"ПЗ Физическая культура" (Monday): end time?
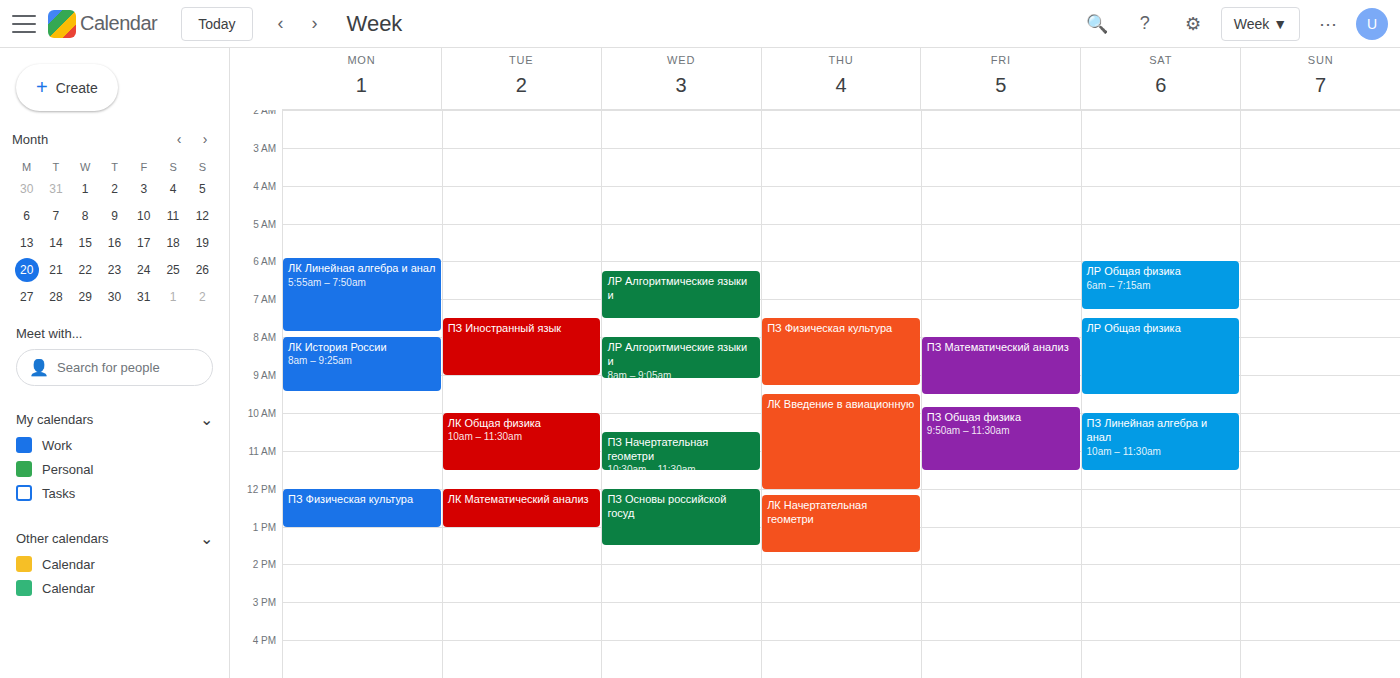
1:00 PM